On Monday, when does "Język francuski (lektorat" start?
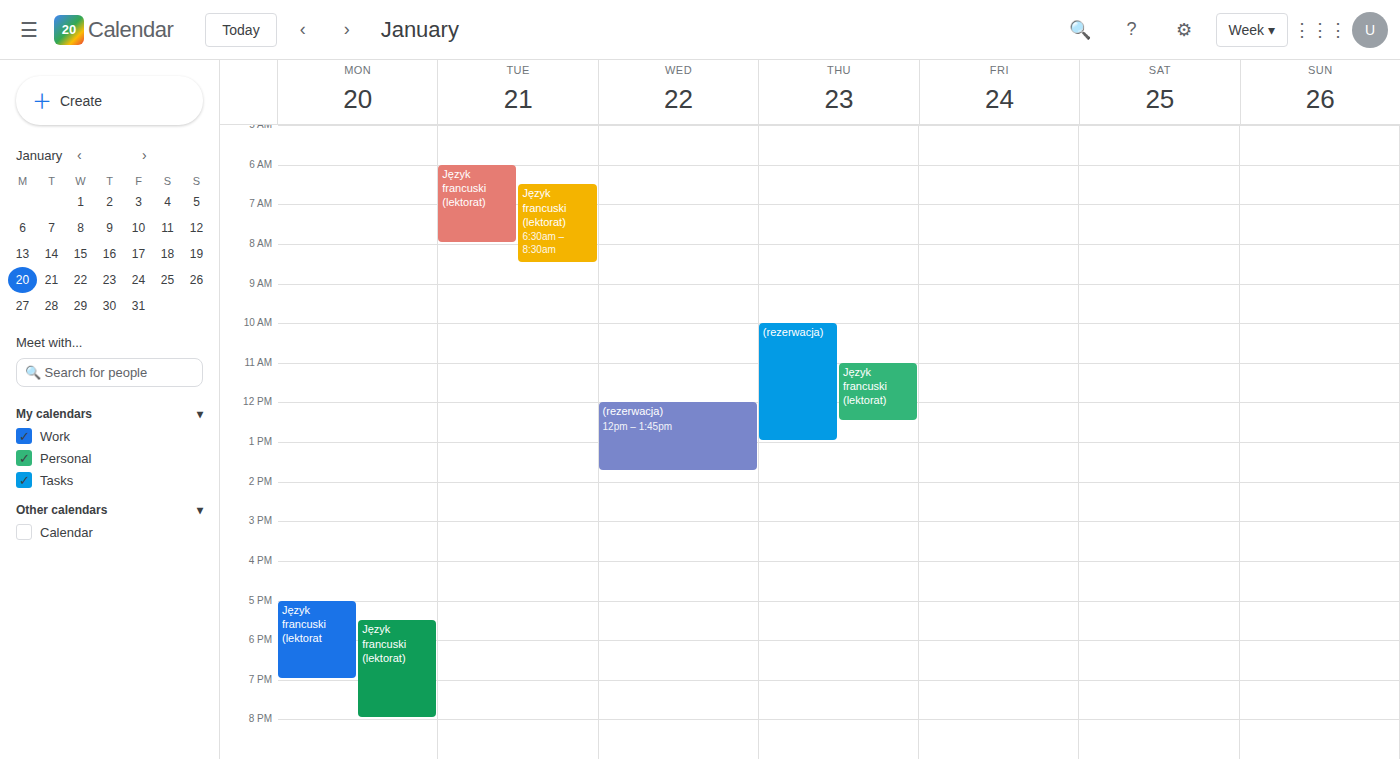
5:00 PM